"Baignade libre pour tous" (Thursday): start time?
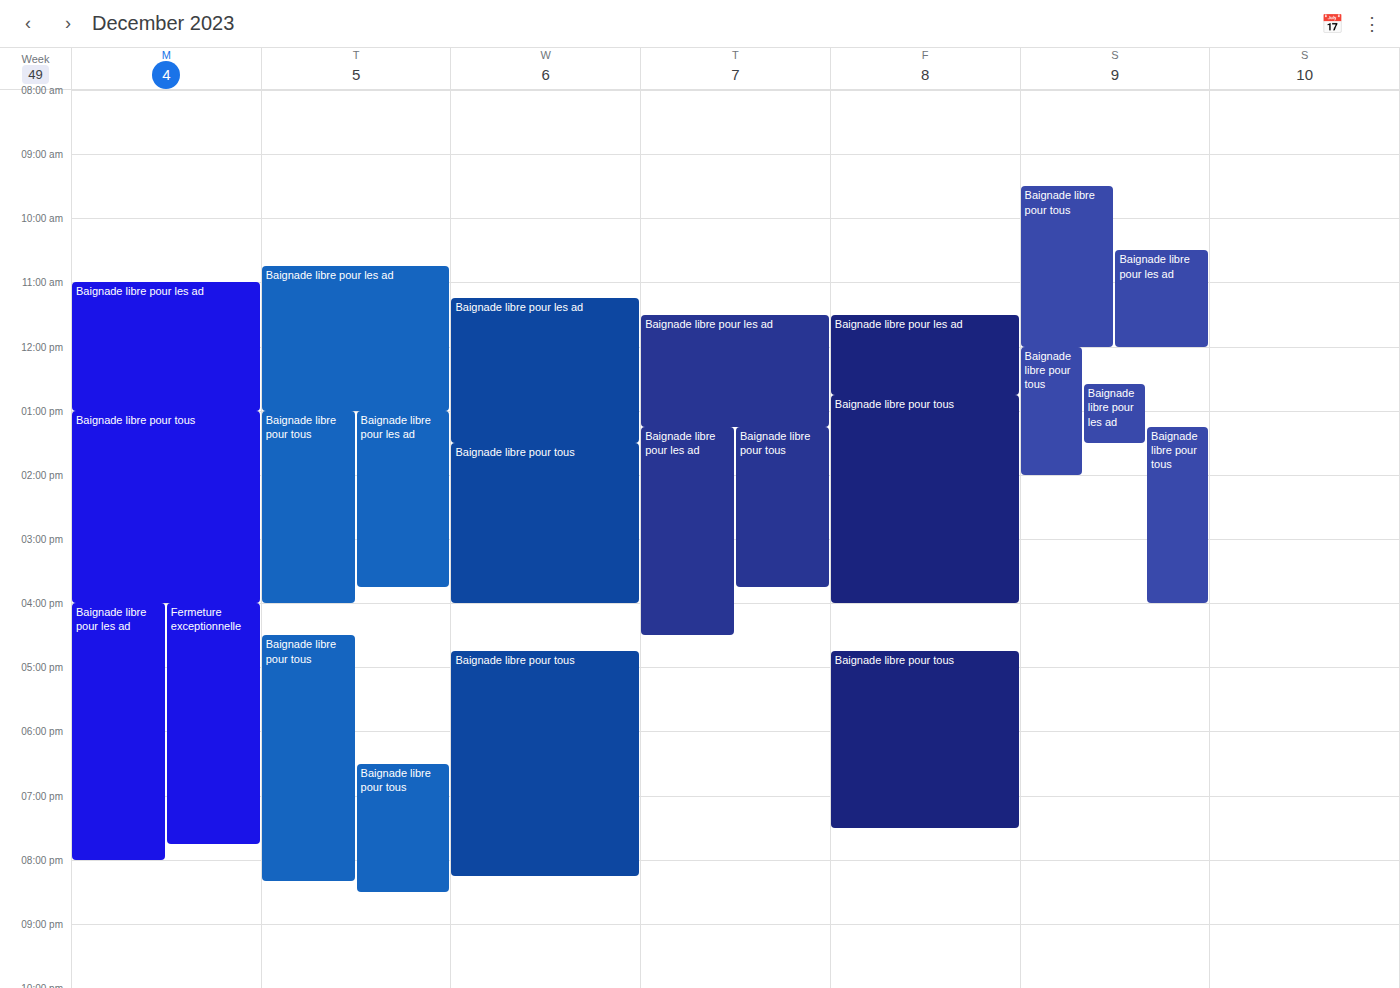
1:15 PM